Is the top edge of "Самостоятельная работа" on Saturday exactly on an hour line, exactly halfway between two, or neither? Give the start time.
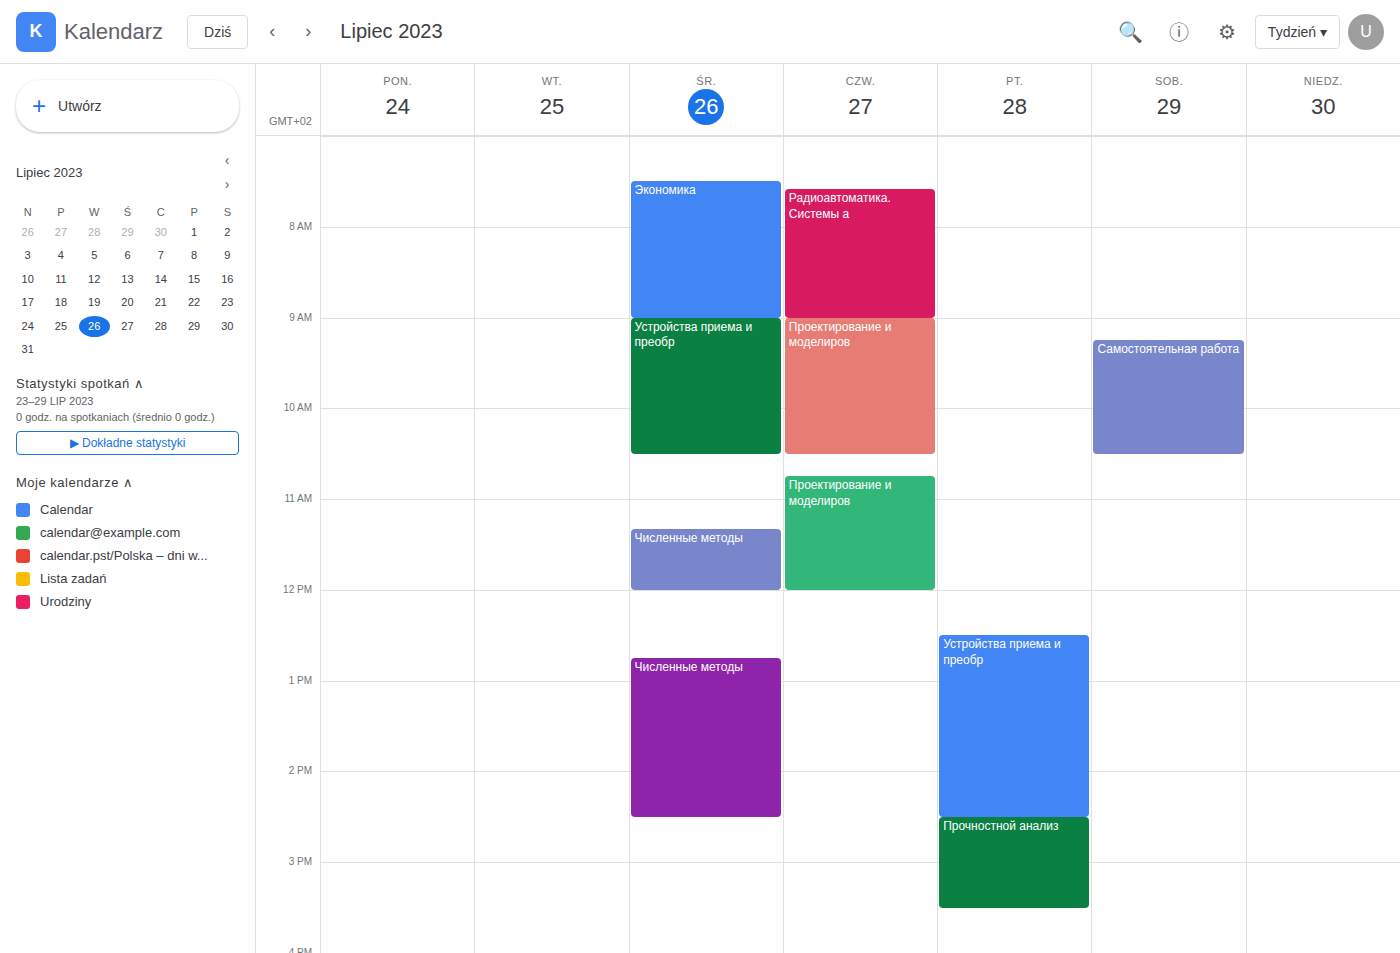
9:15 AM -- neither: a quarter of the way from the 9 AM line to the 10 AM line.